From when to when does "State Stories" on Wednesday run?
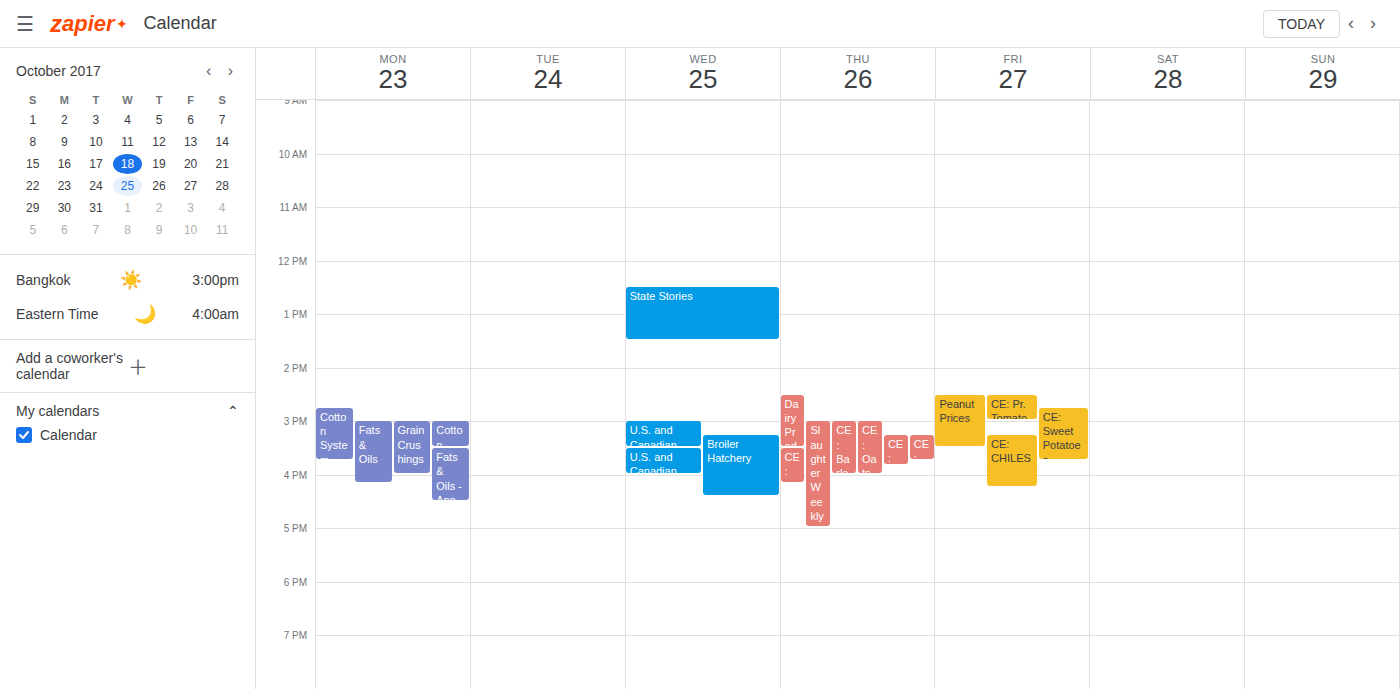
12:30 PM to 1:30 PM